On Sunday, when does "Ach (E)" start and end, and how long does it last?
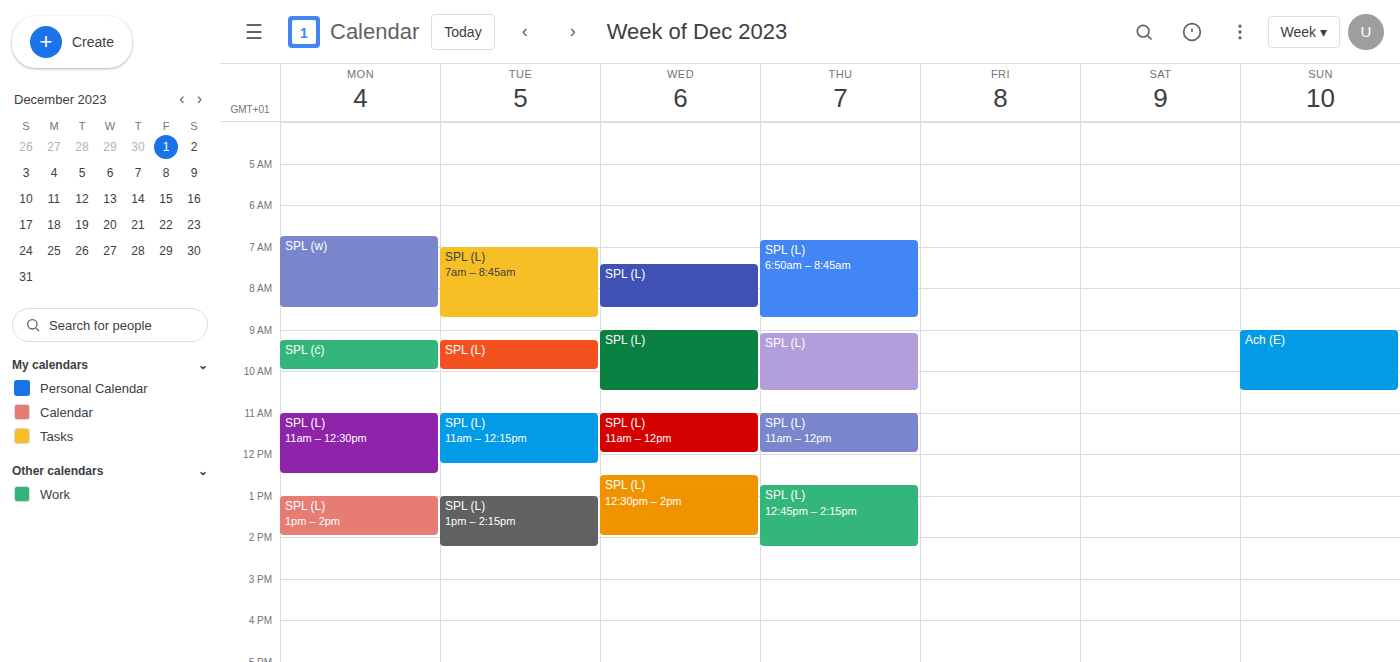
9:00 AM to 10:30 AM, 1 hour 30 minutes